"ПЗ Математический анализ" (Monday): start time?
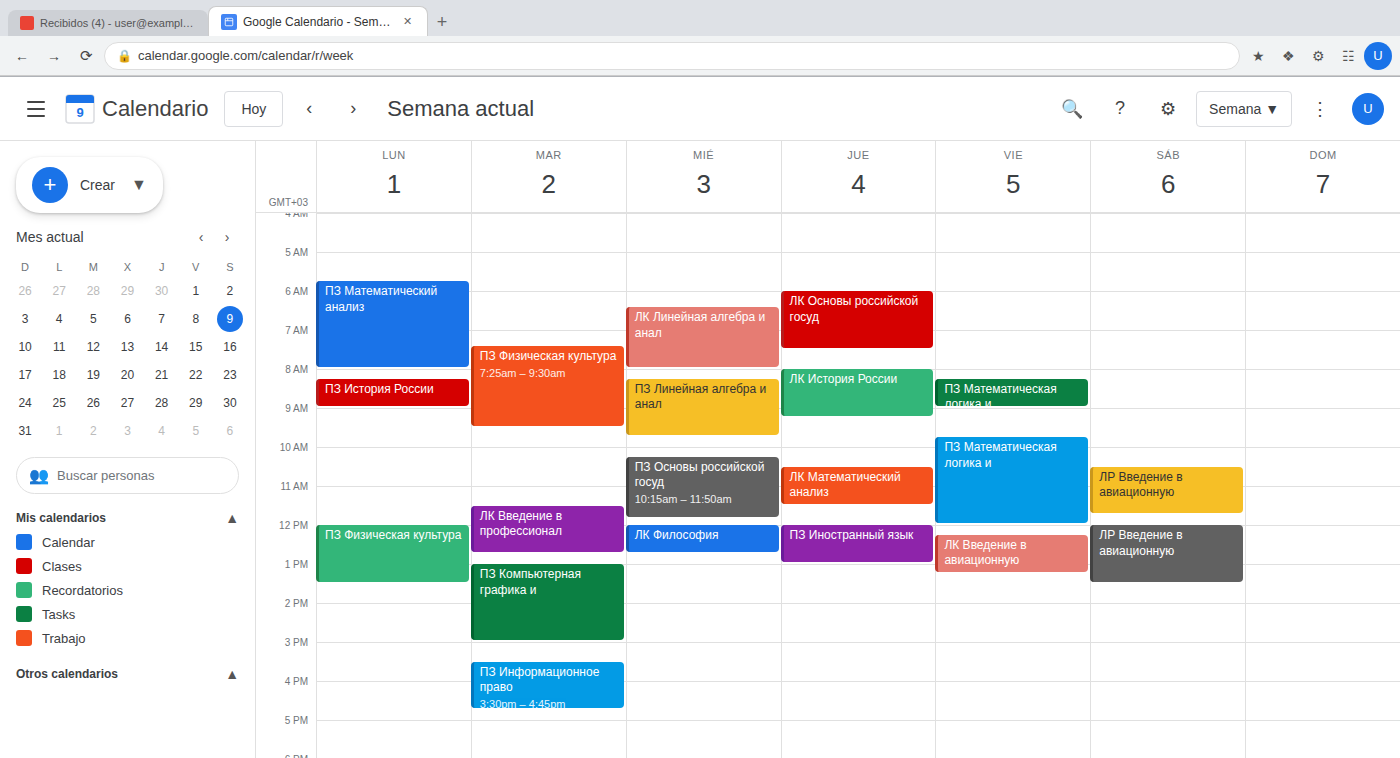
05:45